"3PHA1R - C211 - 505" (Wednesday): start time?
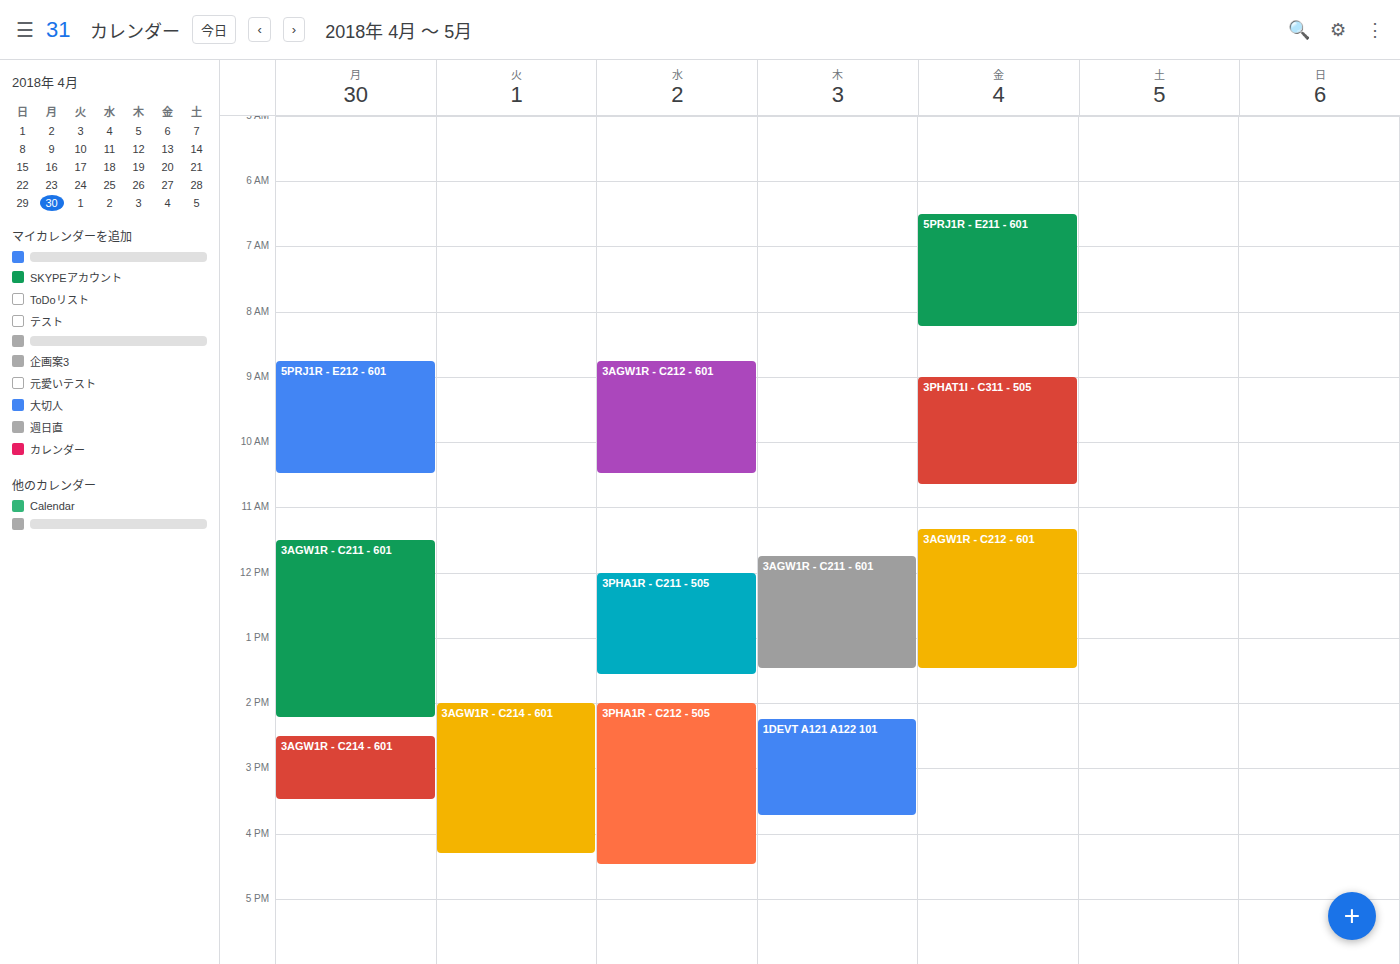
12:00 PM